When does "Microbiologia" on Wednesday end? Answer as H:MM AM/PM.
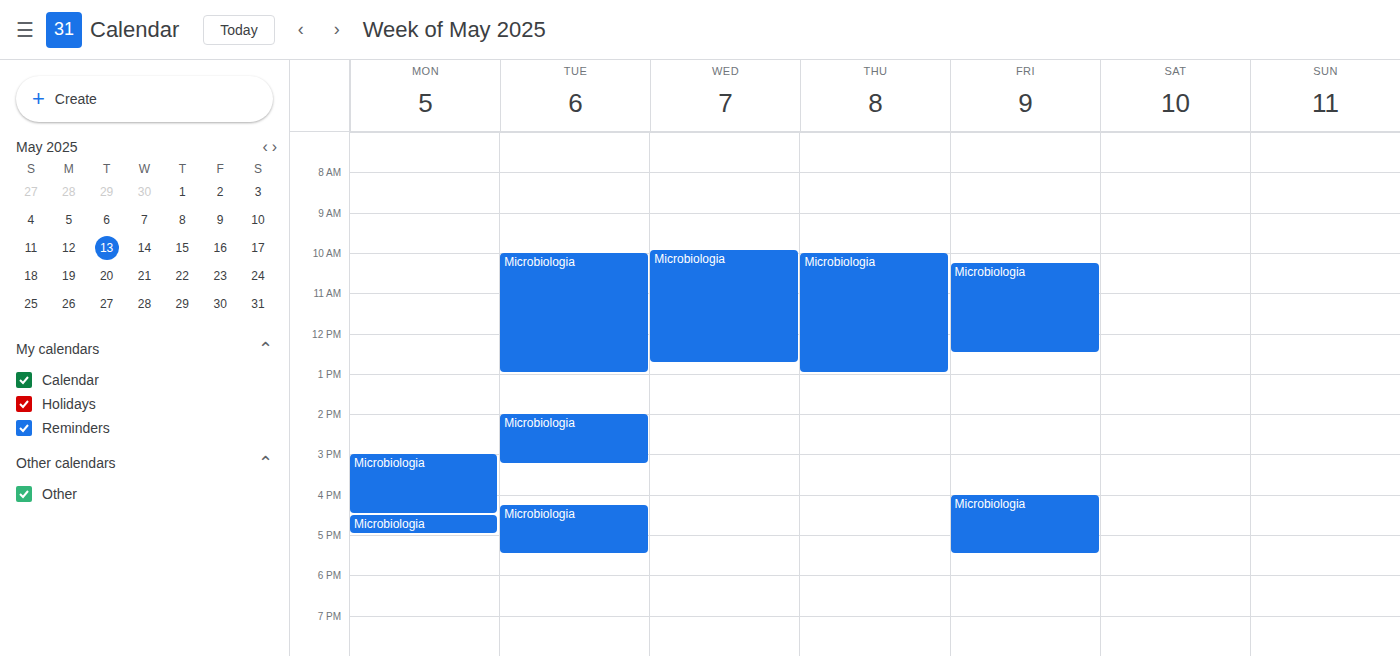
12:45 PM